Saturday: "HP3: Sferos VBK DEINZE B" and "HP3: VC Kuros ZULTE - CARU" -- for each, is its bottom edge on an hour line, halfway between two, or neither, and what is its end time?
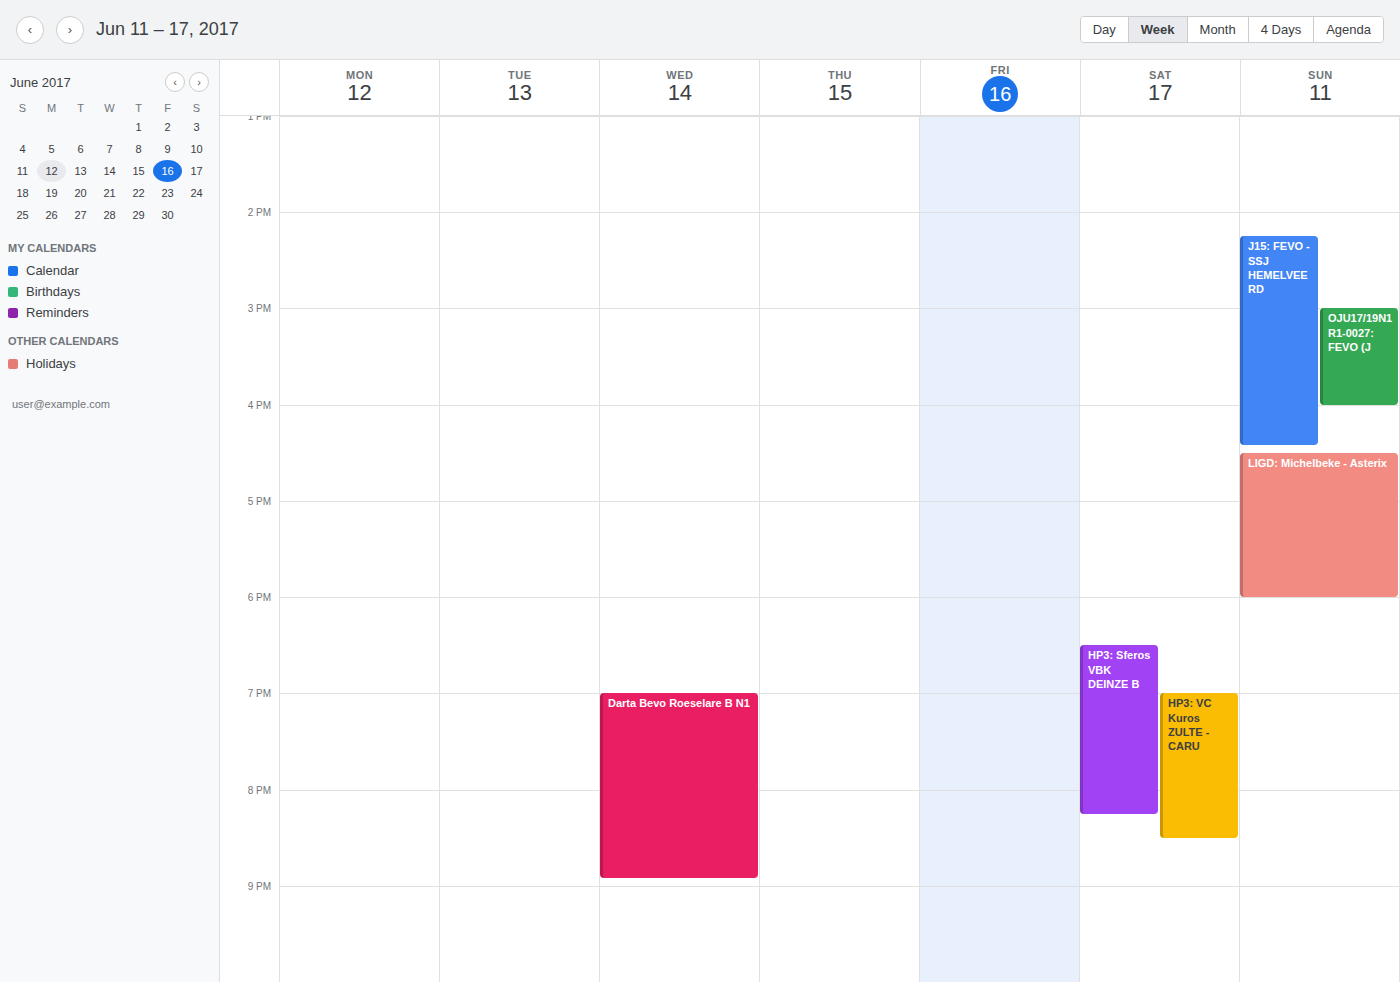
"HP3: Sferos VBK DEINZE B": 20:15, neither: a quarter of the way from the 20:00 line to the 21:00 line. "HP3: VC Kuros ZULTE - CARU": 20:30, halfway between the 20:00 and 21:00 lines.